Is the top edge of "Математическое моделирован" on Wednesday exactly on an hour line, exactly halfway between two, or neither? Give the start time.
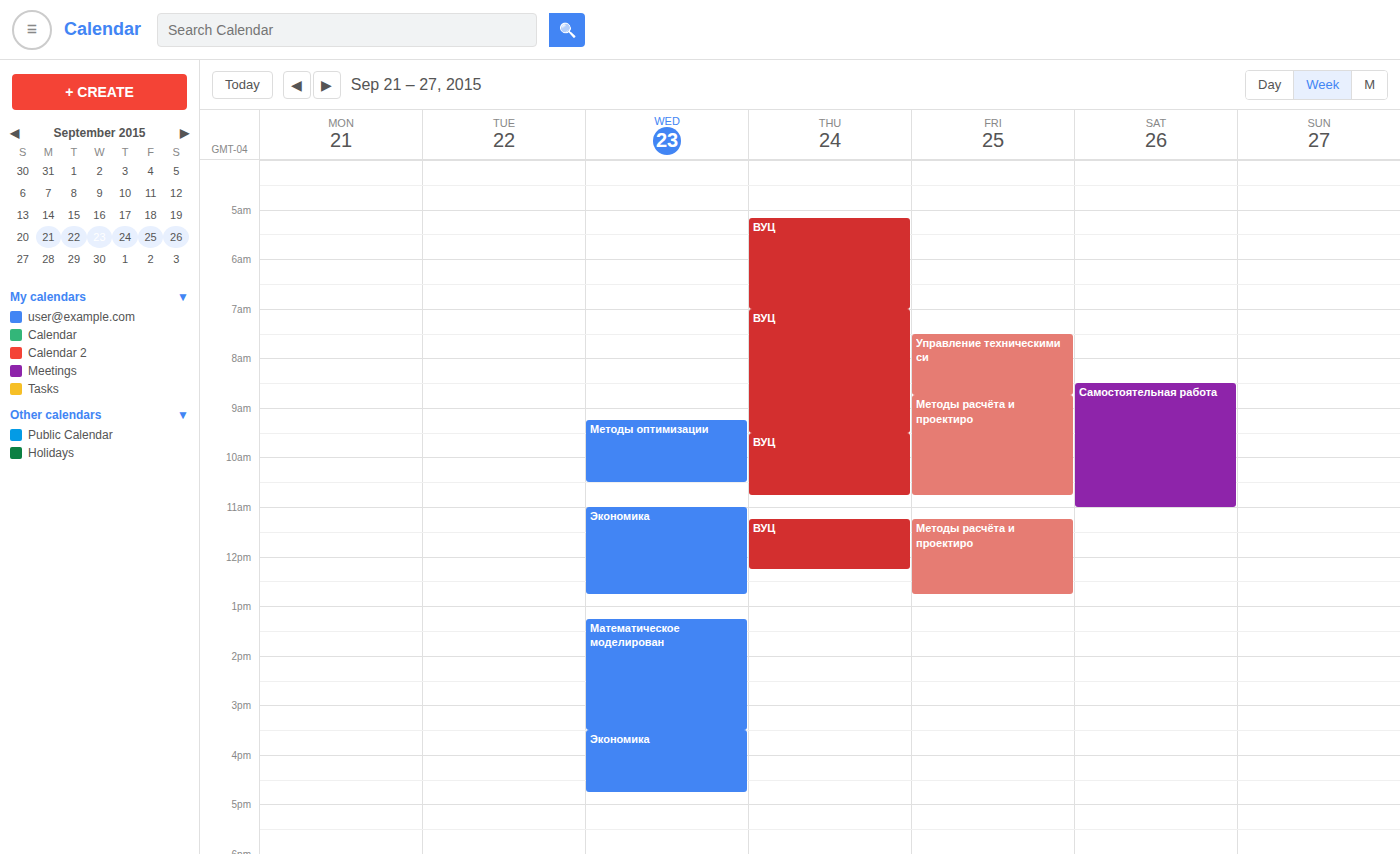
13:15 -- neither: a quarter of the way from the 13:00 line to the 14:00 line.